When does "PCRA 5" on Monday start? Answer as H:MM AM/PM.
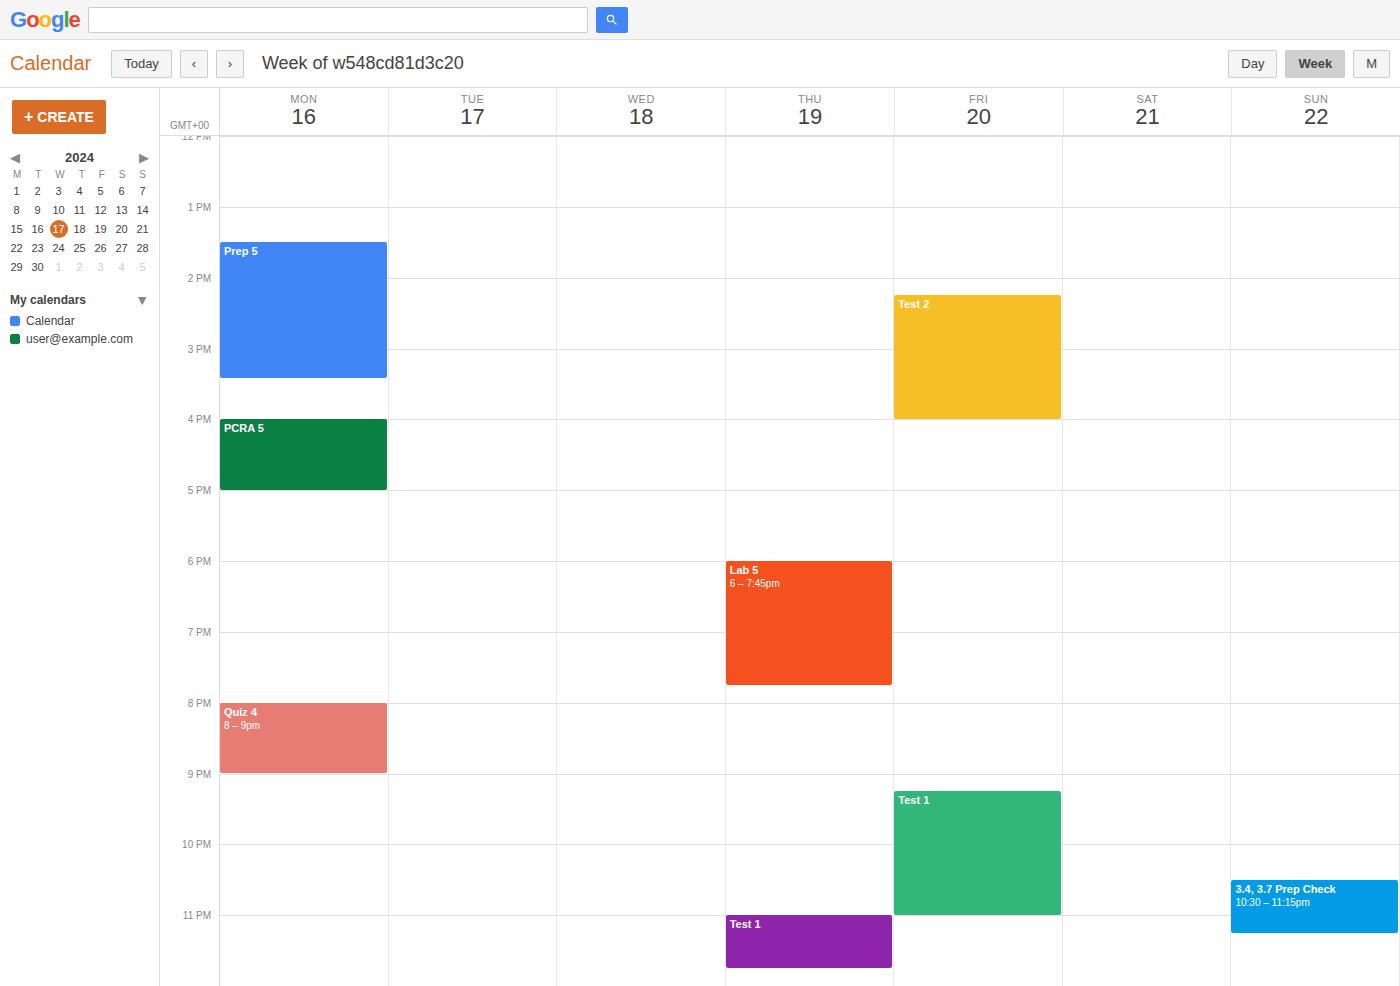
4:00 PM